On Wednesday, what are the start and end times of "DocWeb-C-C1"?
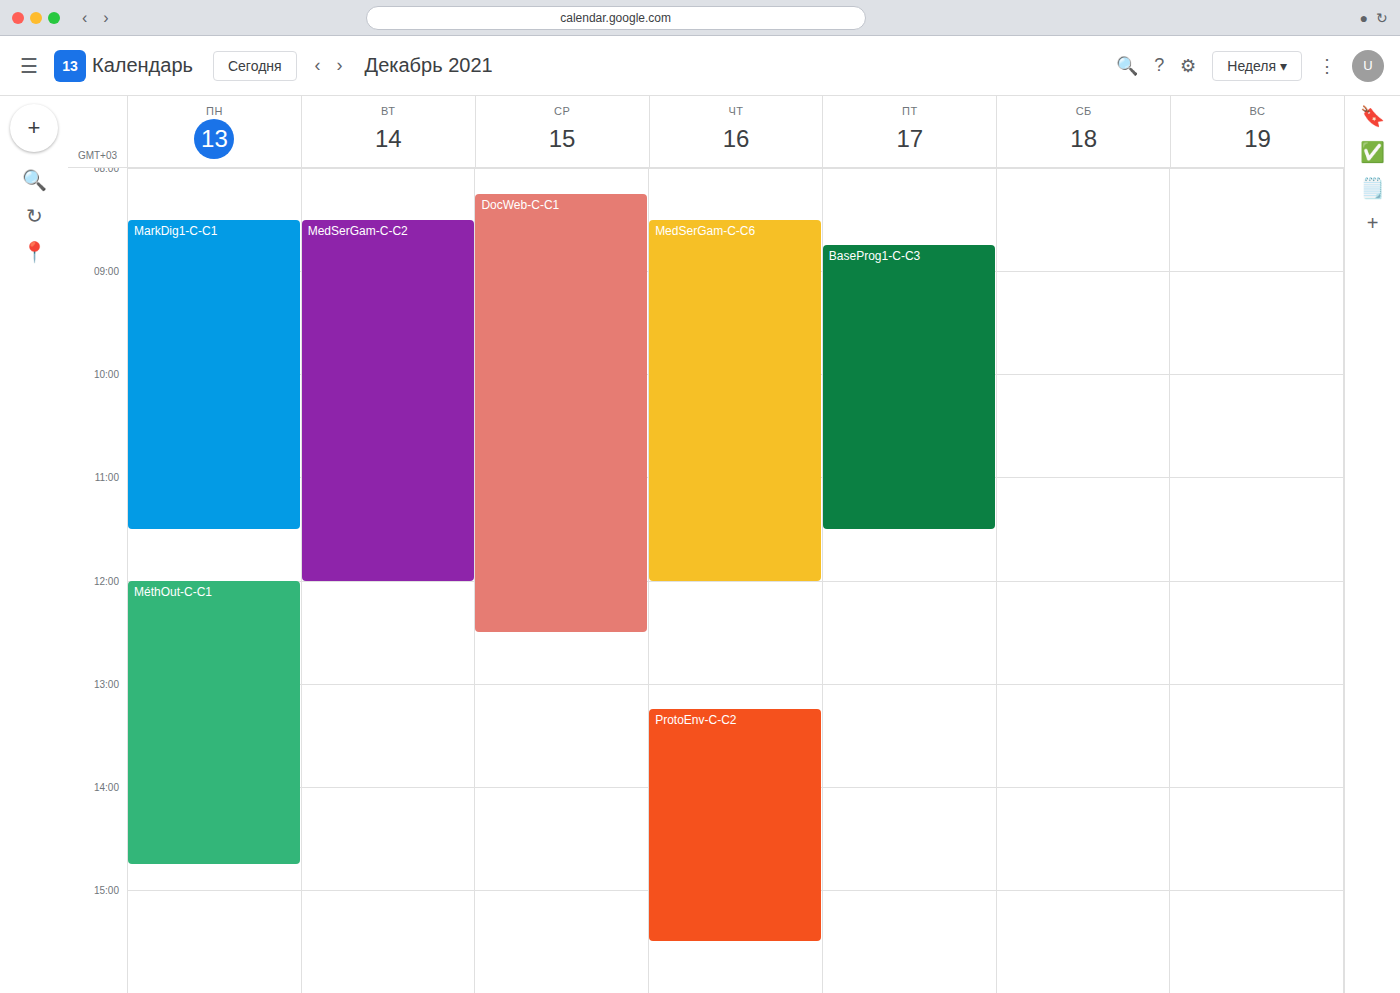
08:15 to 12:30